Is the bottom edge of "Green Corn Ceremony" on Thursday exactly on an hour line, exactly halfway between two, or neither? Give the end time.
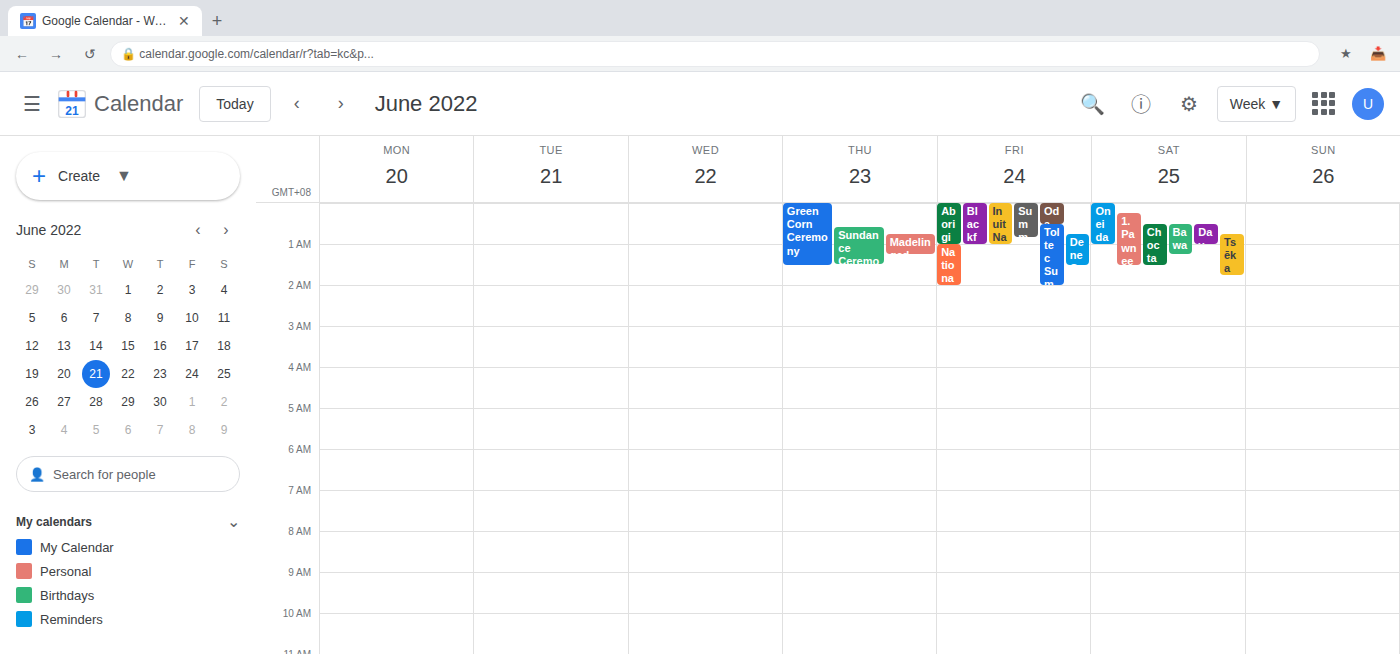
01:30 -- halfway between the 01:00 and 02:00 lines.